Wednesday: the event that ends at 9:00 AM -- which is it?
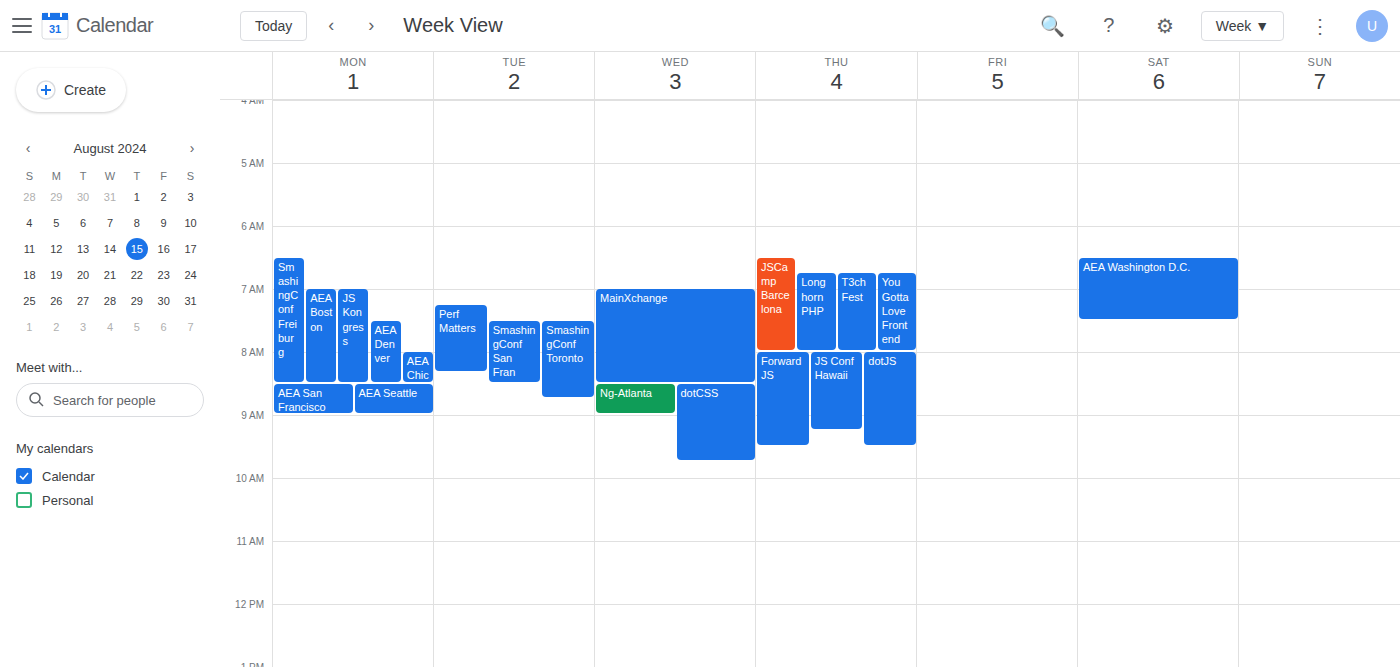
"Ng-Atlanta"